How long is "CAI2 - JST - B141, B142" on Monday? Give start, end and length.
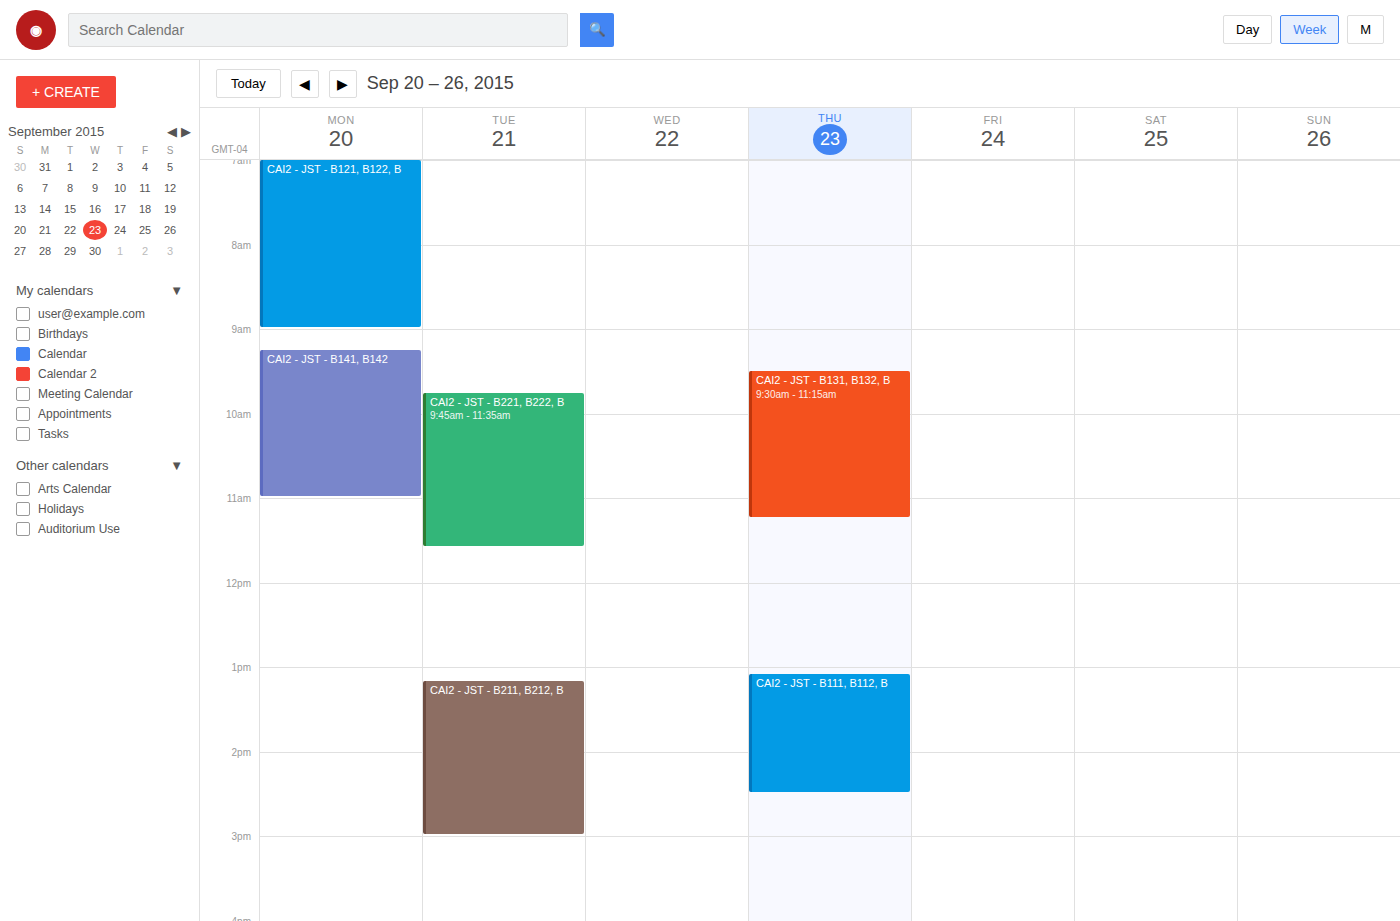
09:15 to 11:00, 1 hour 45 minutes